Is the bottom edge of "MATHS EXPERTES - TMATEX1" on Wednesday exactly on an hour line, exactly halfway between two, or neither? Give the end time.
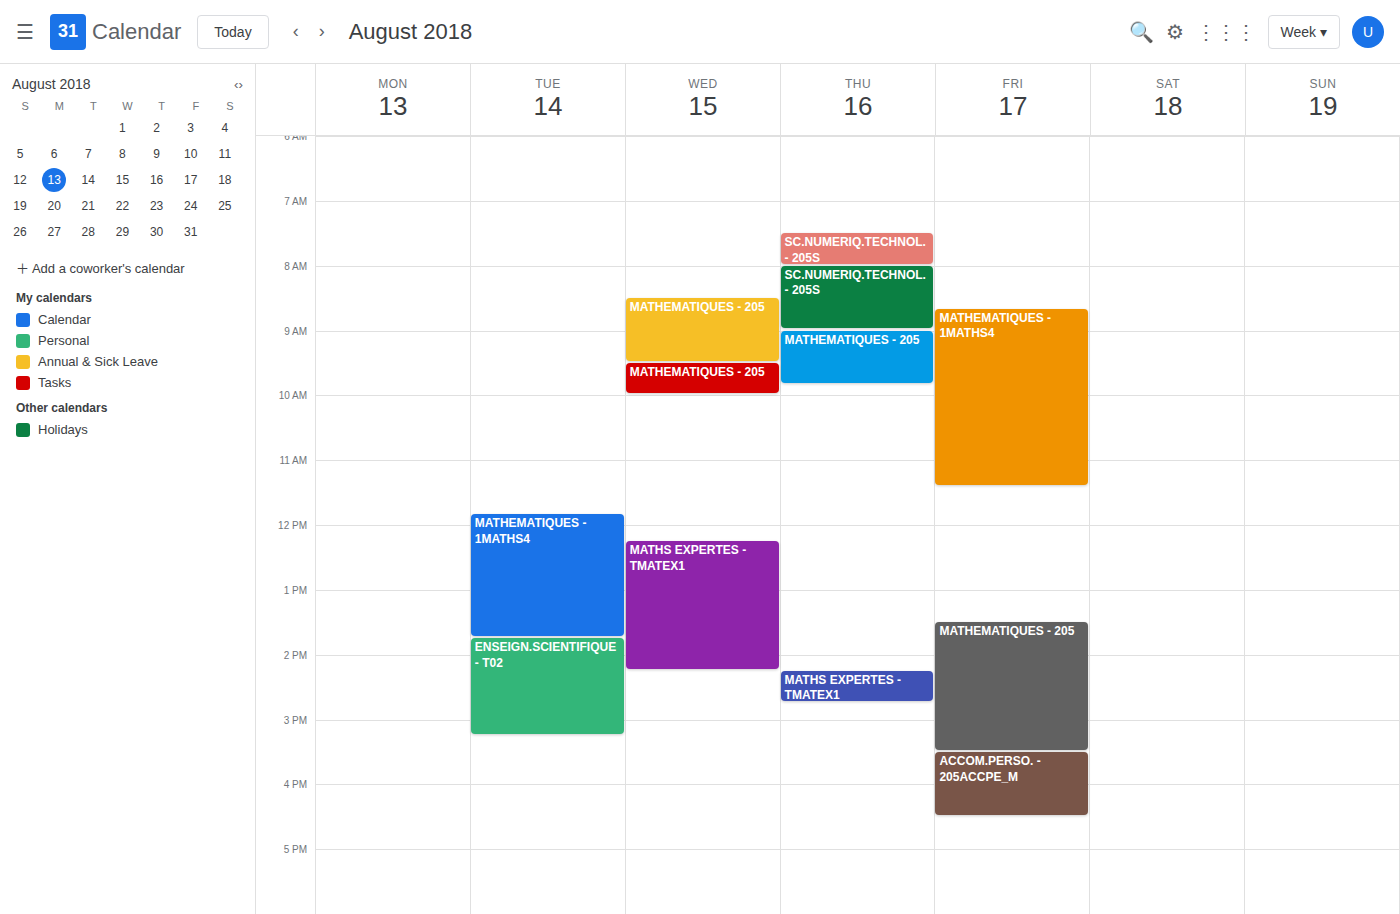
2:15 PM -- neither: a quarter of the way from the 2 PM line to the 3 PM line.